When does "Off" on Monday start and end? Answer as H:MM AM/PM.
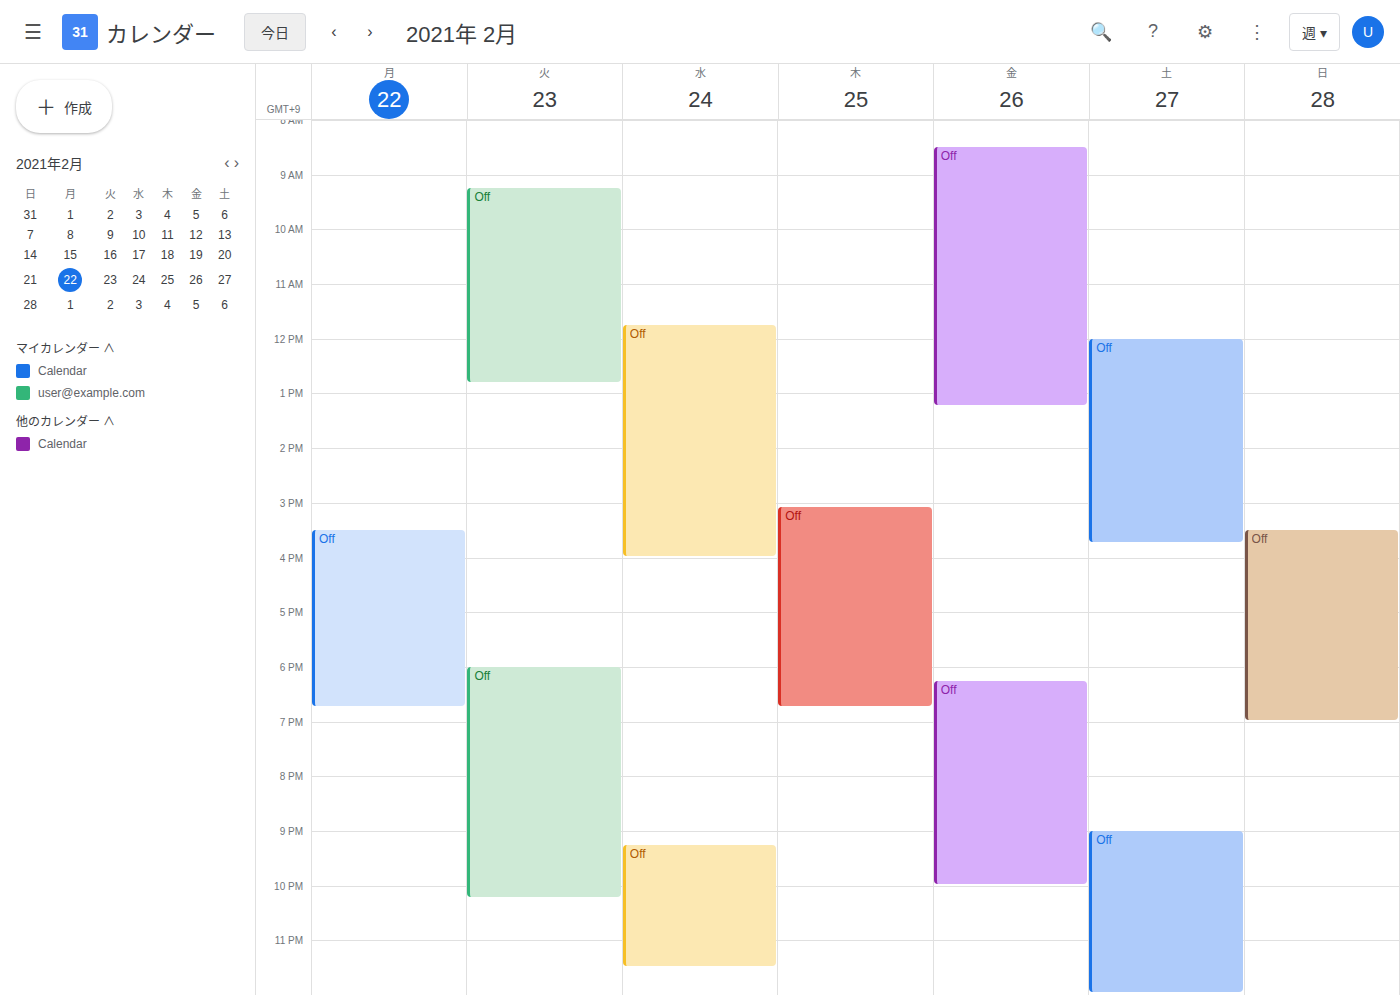
3:30 PM to 6:45 PM